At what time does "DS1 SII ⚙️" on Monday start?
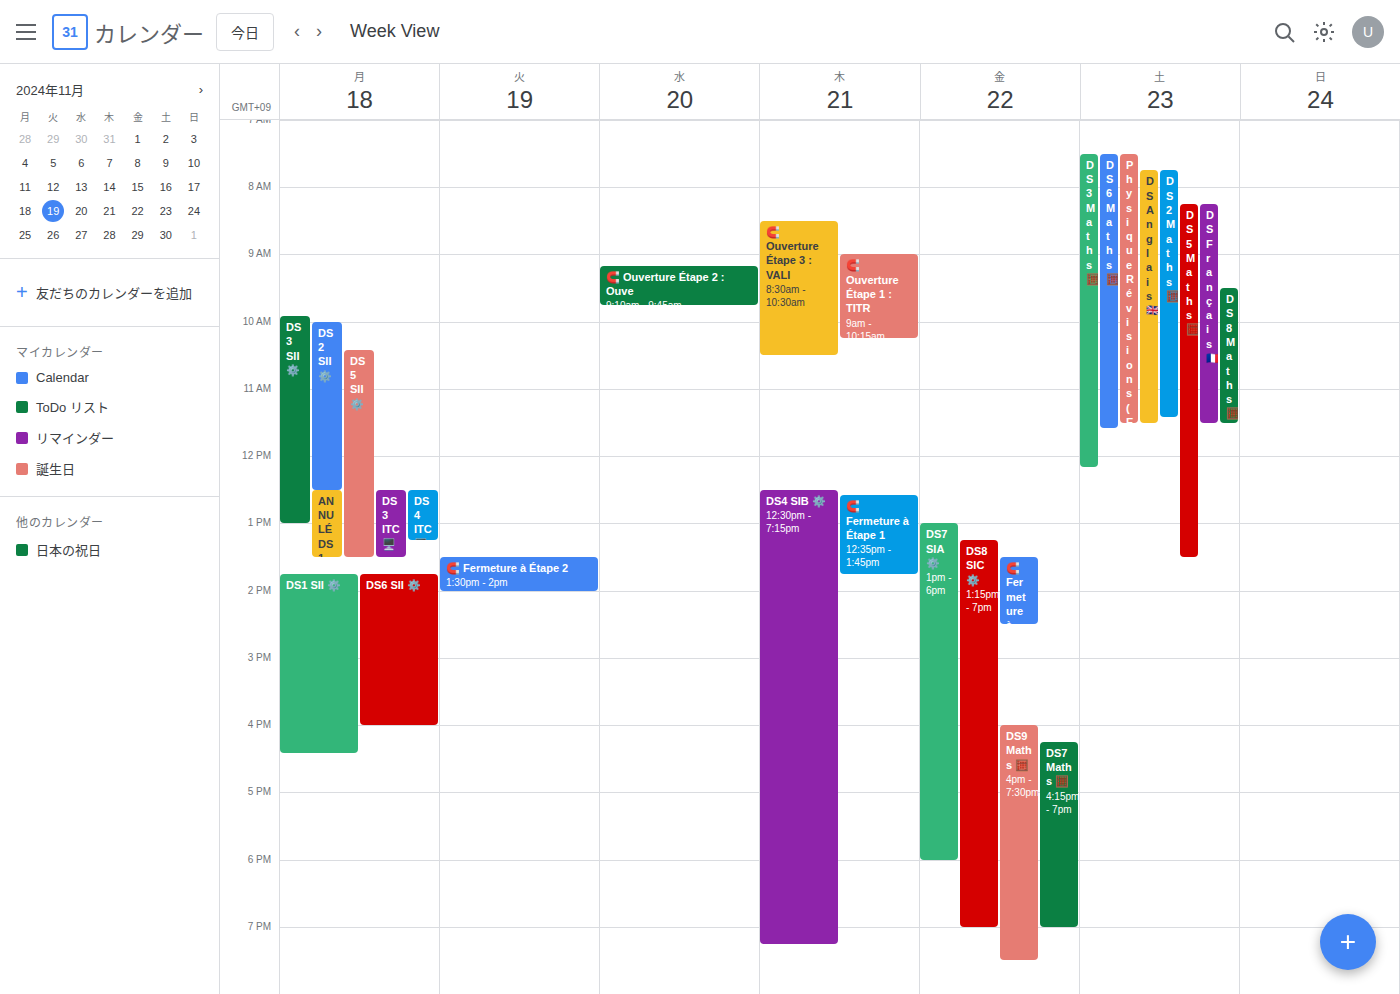
1:45 PM